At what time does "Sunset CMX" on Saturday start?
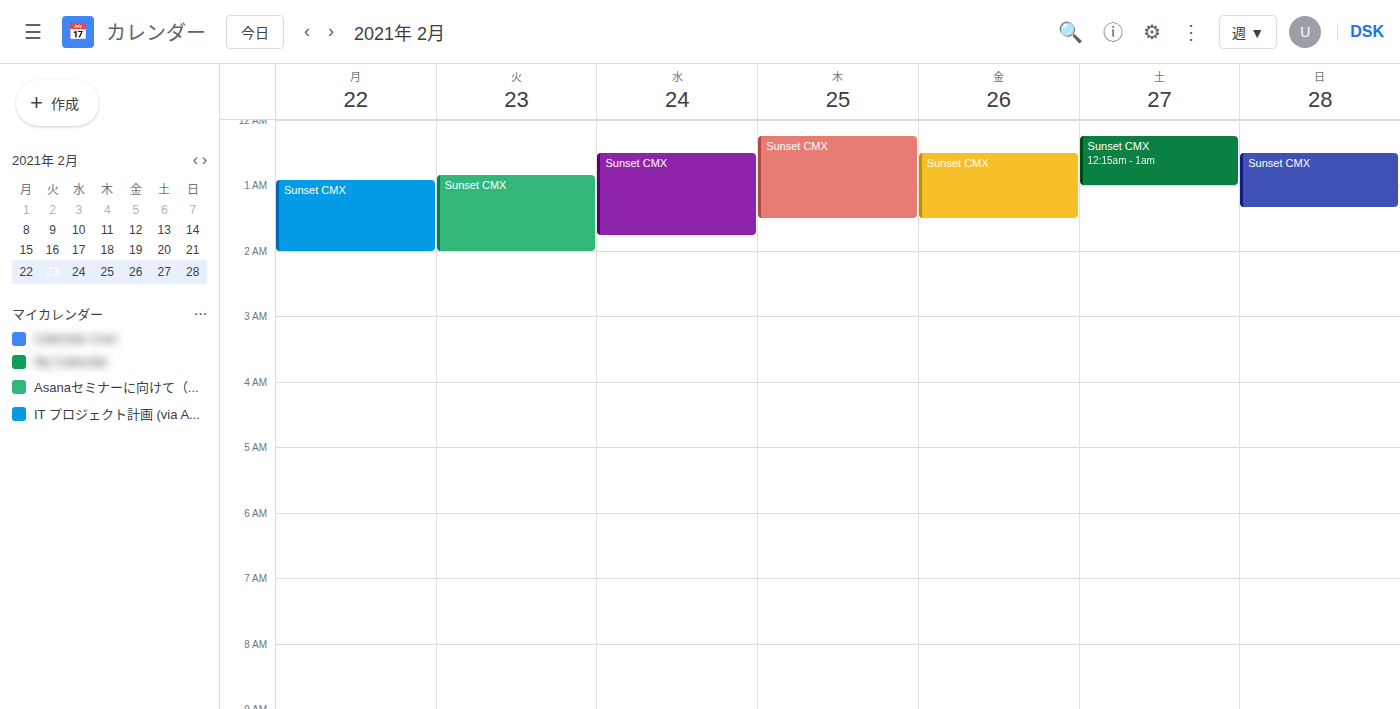
00:15